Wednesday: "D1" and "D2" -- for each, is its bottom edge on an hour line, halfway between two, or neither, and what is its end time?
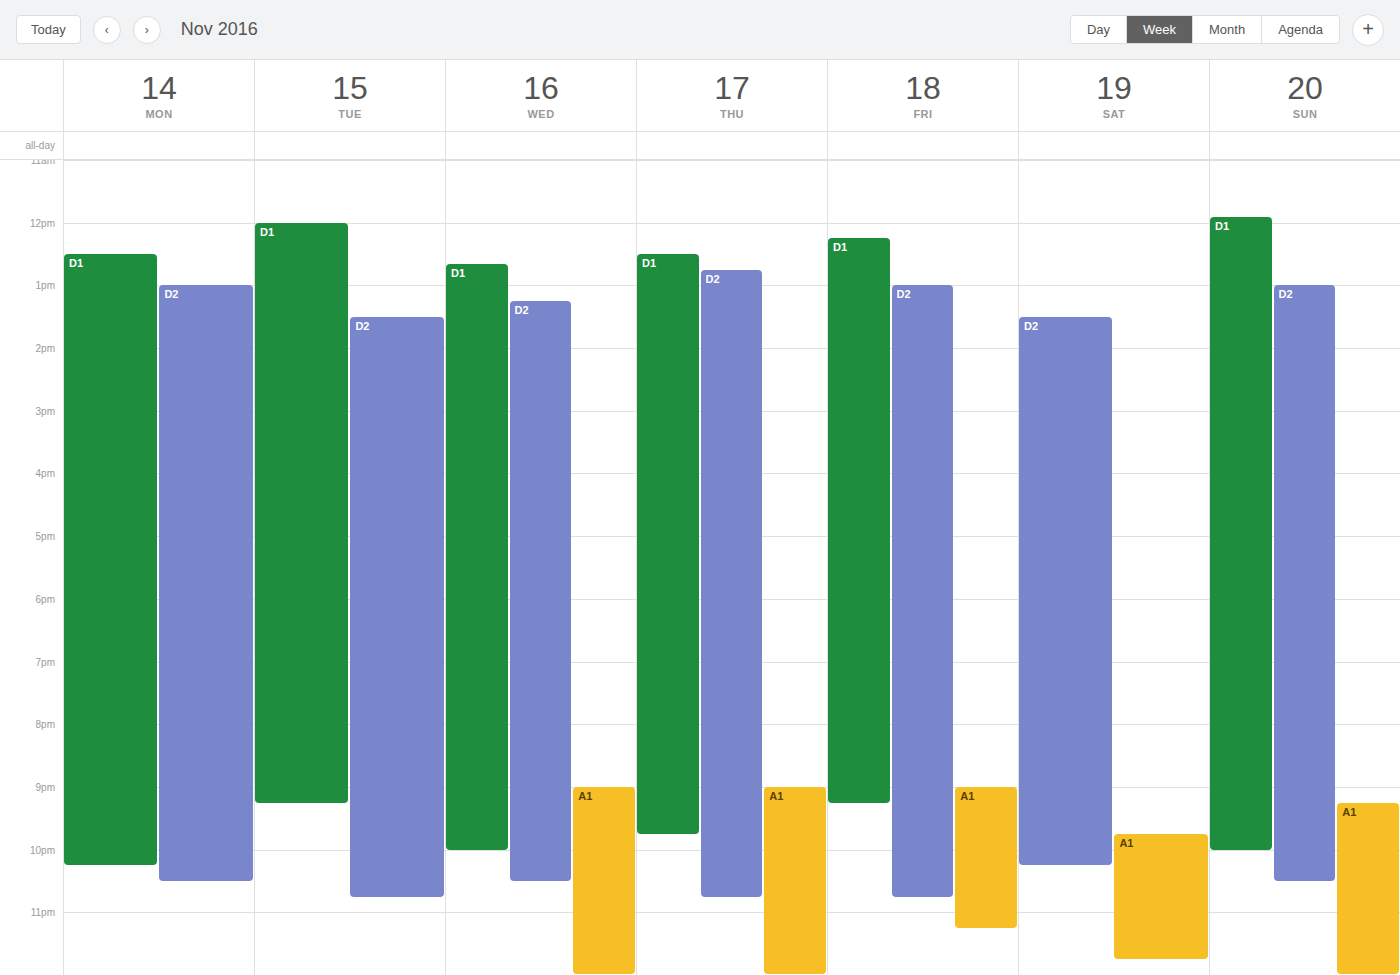
"D1": 10:00 PM, exactly on the 10 PM line. "D2": 10:30 PM, halfway between the 10 PM and 11 PM lines.